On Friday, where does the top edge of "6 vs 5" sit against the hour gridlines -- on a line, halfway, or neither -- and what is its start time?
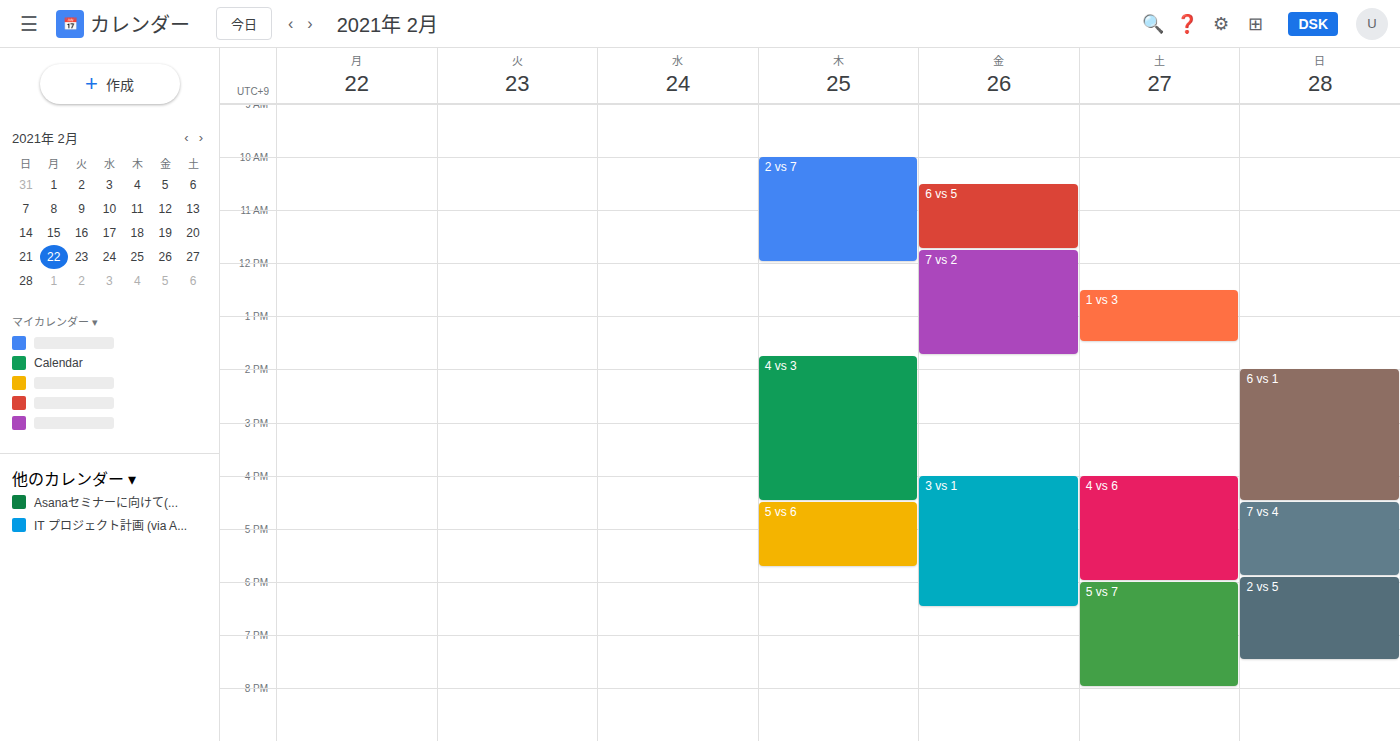
10:30 AM -- halfway between the 10 AM and 11 AM lines.